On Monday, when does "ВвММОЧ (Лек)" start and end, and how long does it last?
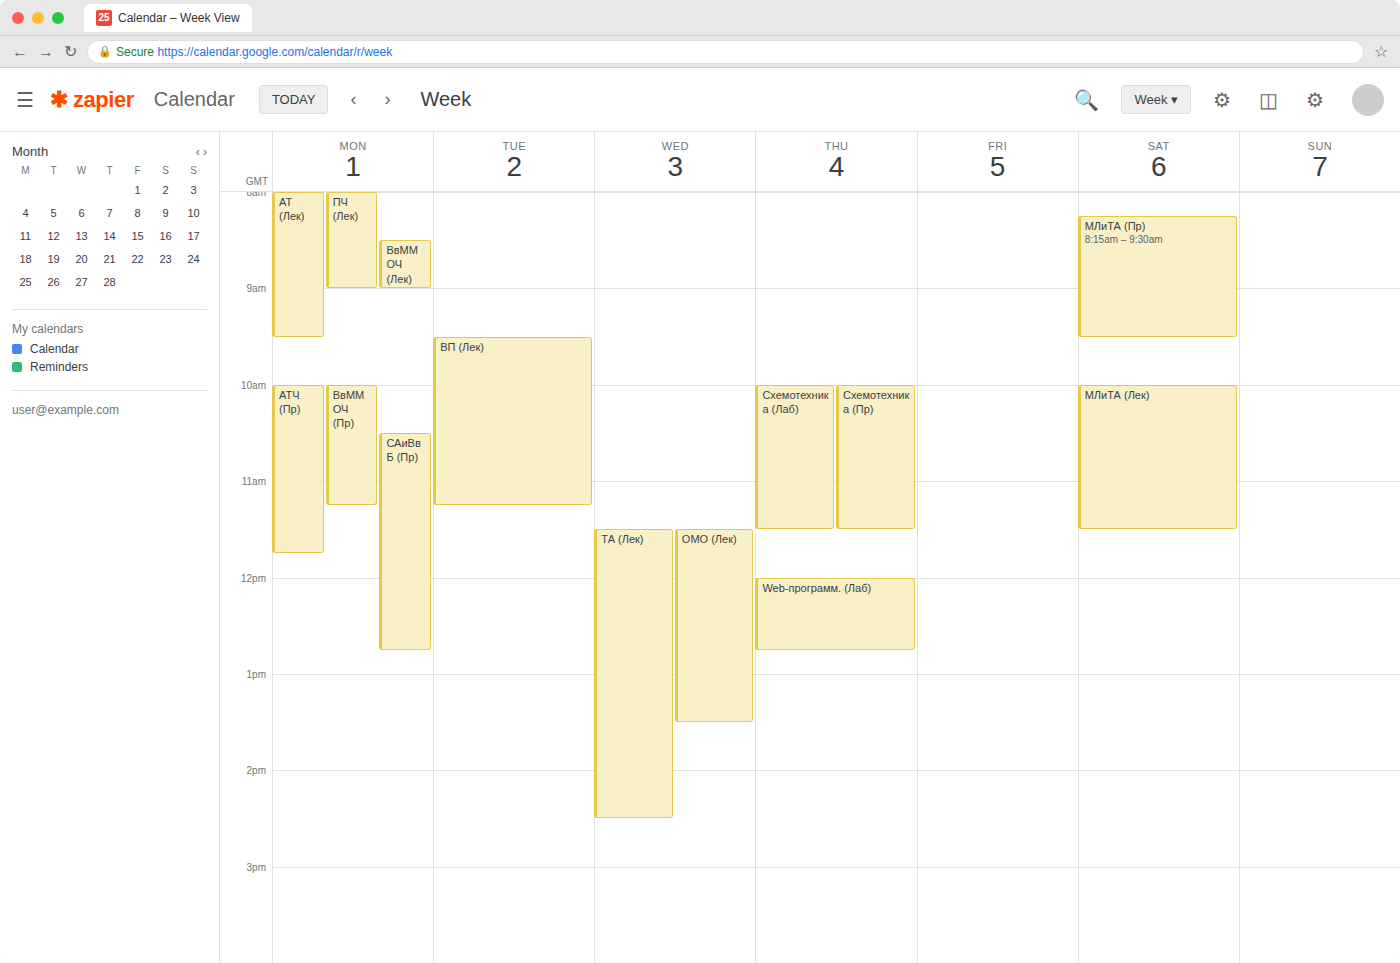
8:30 AM to 9:00 AM, 30 minutes